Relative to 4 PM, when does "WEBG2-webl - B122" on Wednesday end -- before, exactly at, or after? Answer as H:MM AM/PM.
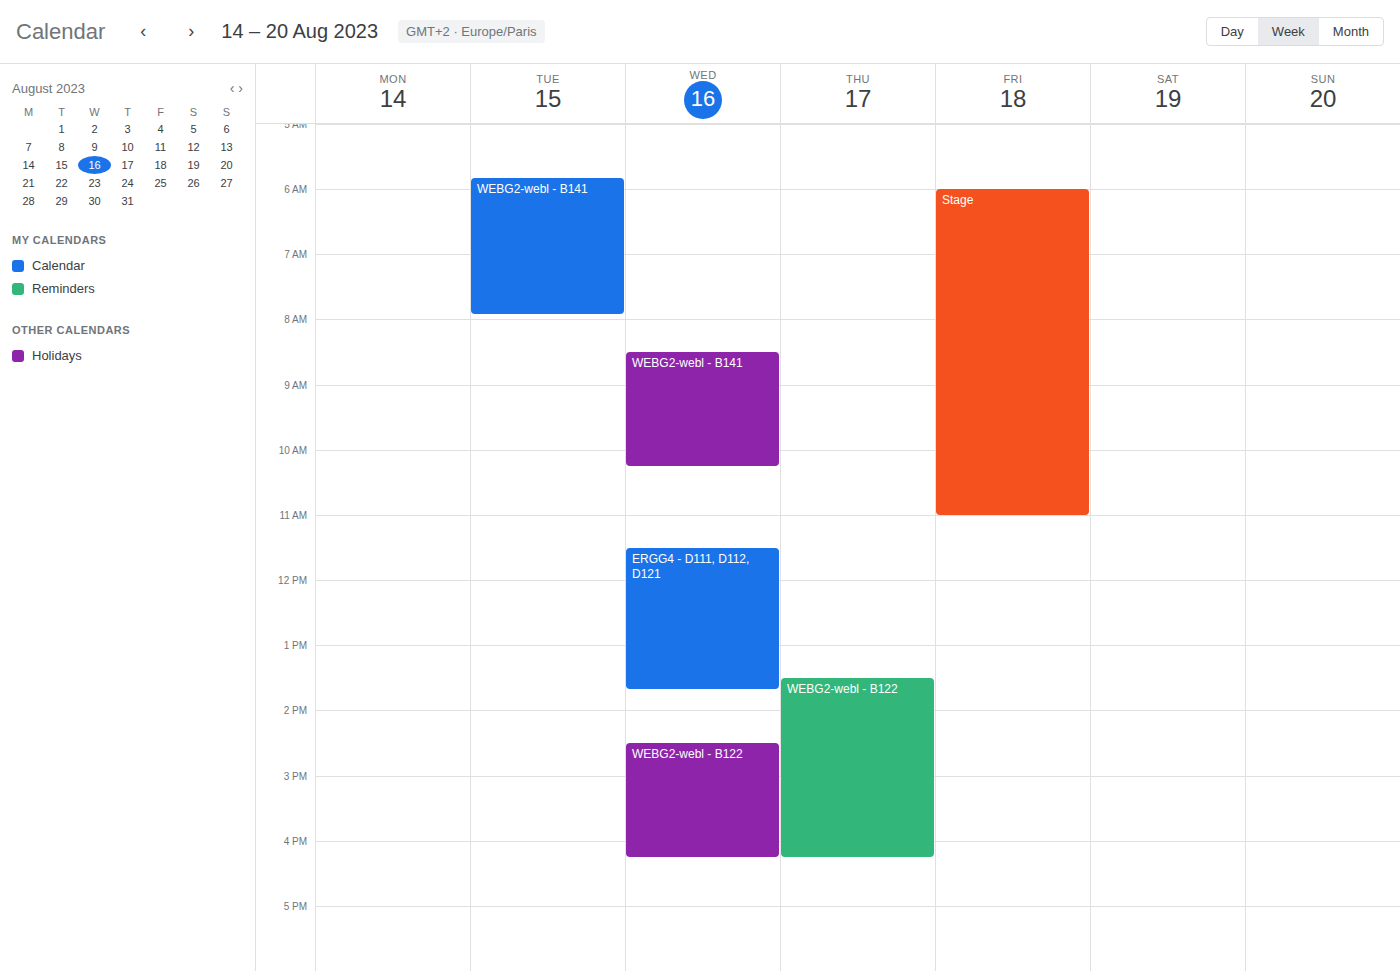
4:15 PM -- after 4 PM, 15 minutes below the 4 PM line.